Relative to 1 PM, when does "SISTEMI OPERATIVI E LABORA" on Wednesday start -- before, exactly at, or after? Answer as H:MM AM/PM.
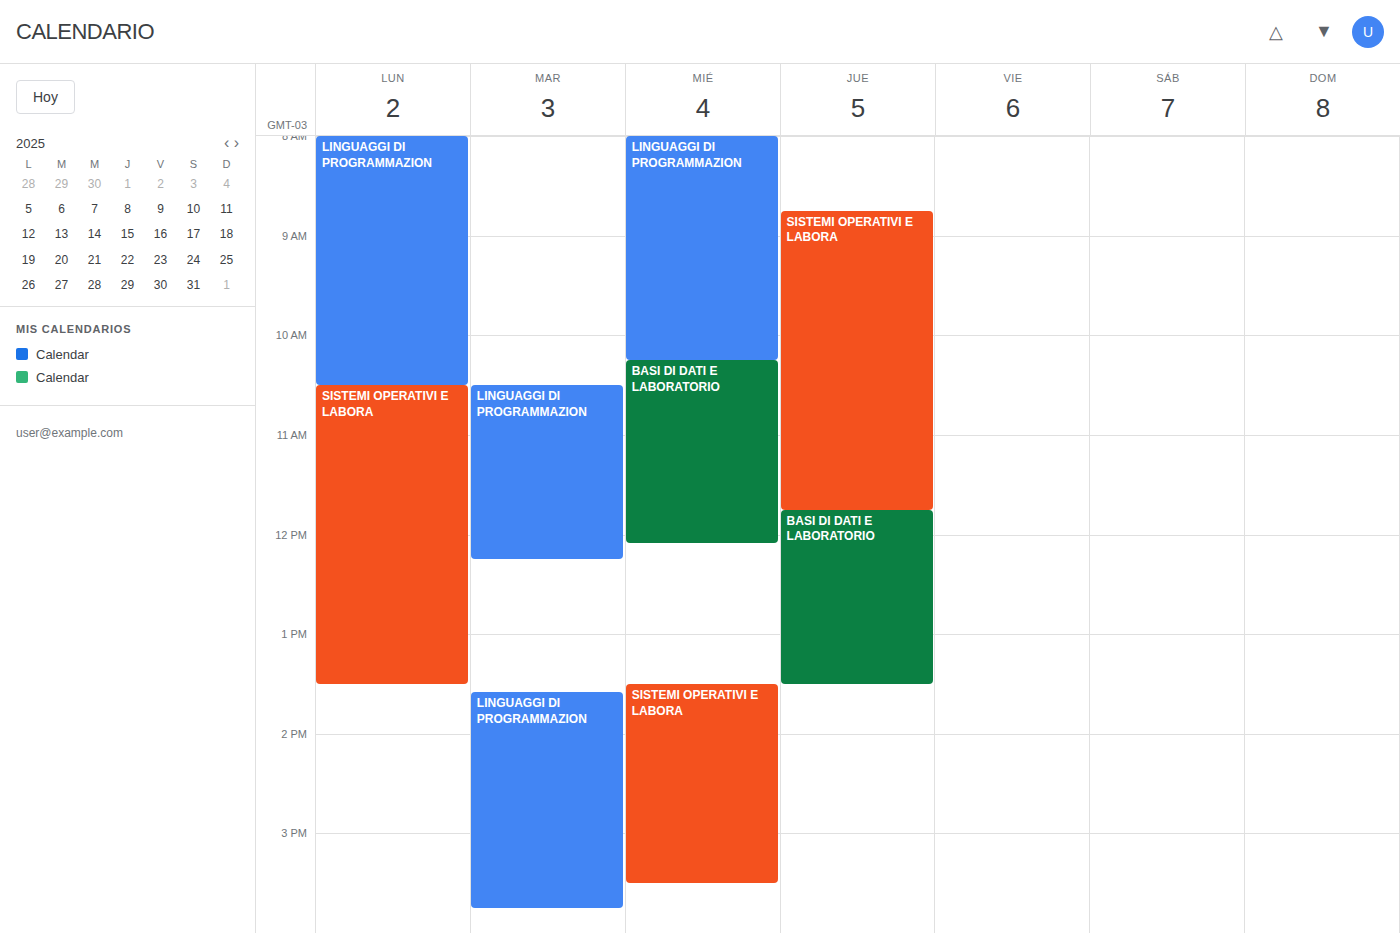
1:30 PM -- after 1 PM, 30 minutes below the 1 PM line.